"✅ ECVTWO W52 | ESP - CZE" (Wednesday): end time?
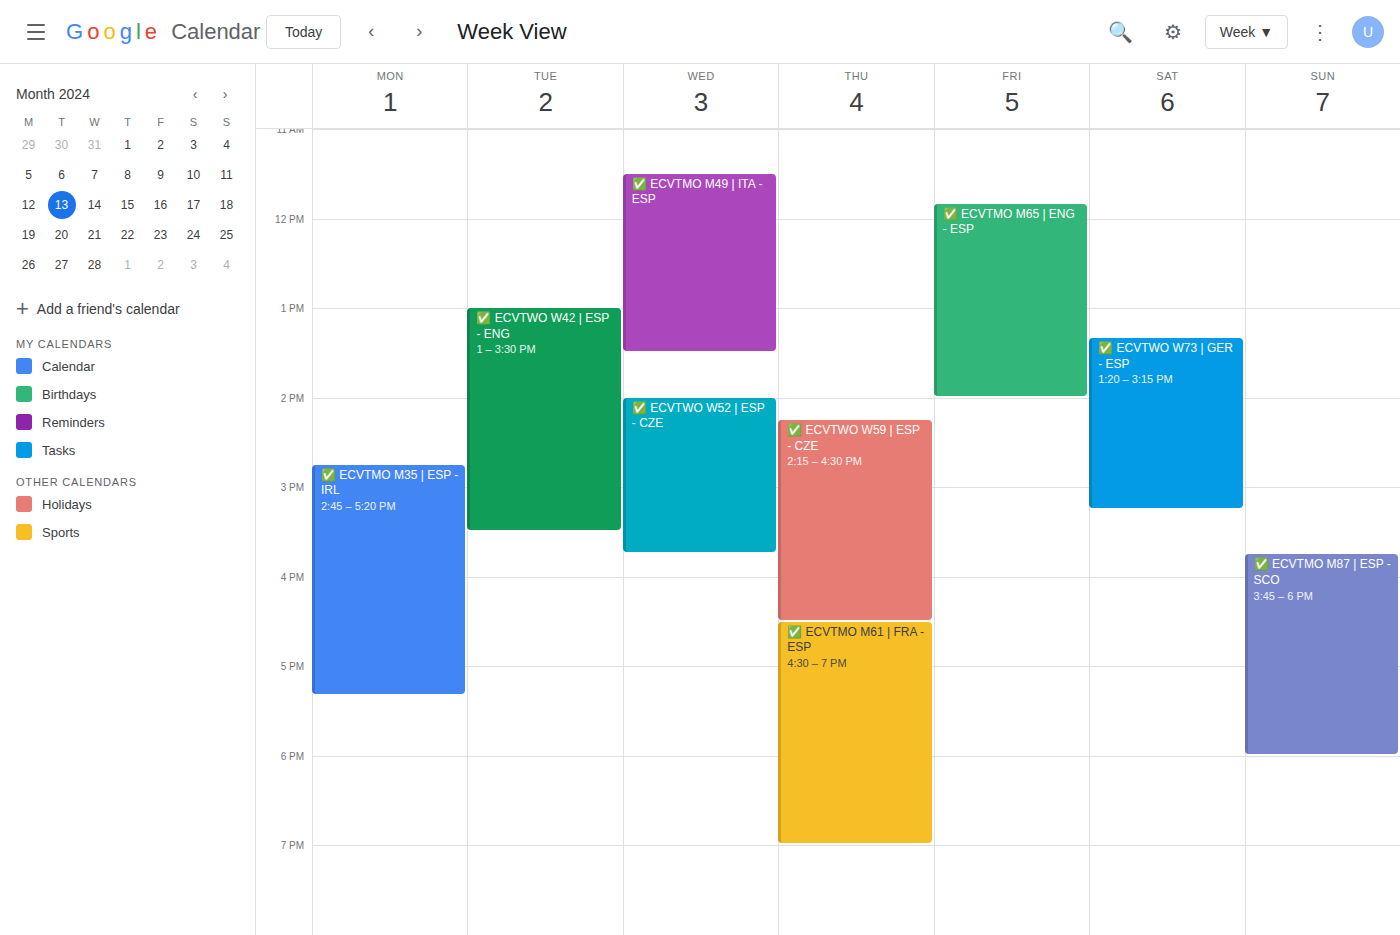
3:45 PM